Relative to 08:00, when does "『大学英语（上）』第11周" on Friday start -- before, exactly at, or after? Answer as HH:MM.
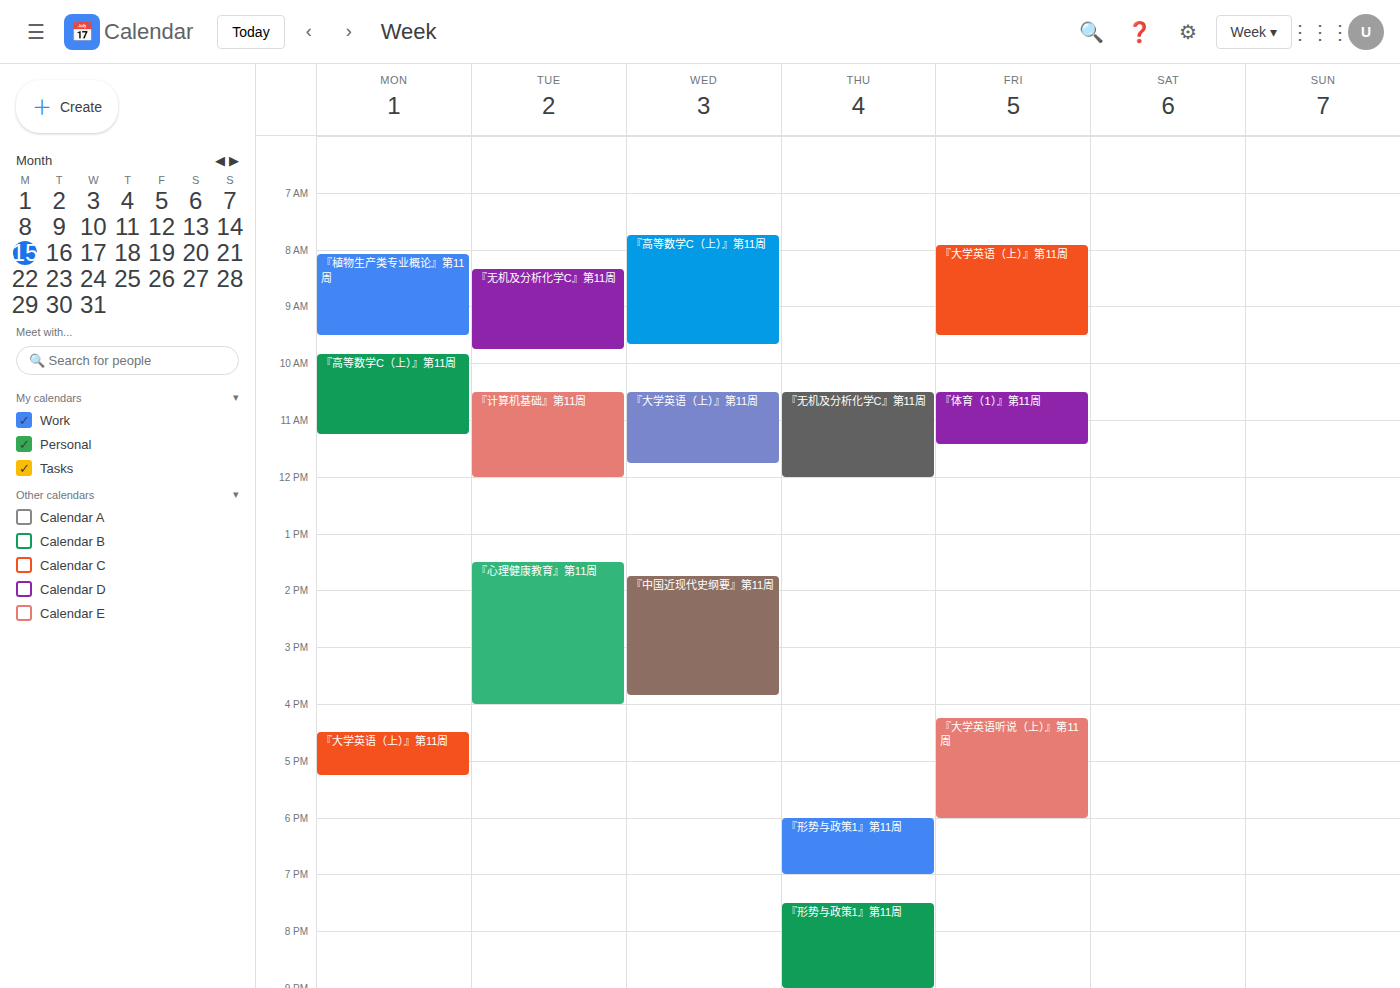
07:55 -- before 08:00, 5 minutes above the 08:00 line.